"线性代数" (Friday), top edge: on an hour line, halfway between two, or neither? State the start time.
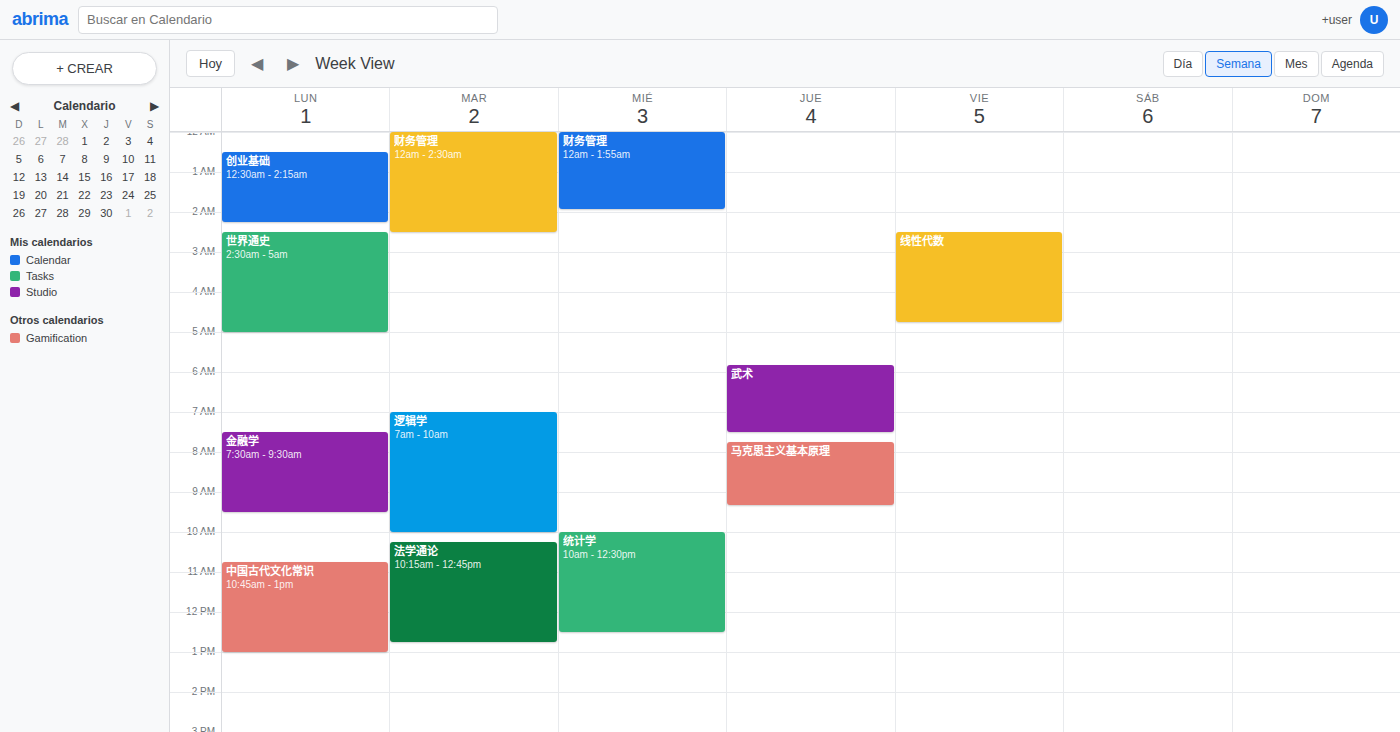
02:30 -- halfway between the 02:00 and 03:00 lines.